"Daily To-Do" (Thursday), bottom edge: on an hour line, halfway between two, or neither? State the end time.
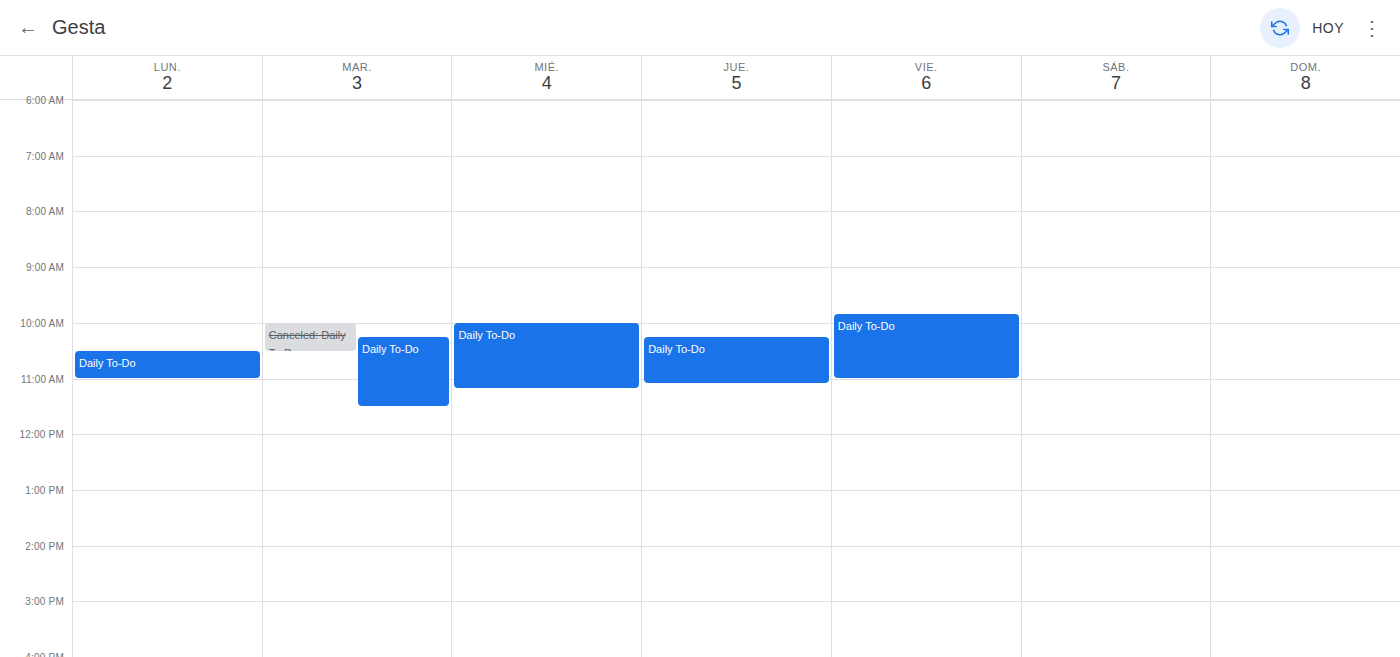
11:05 AM -- neither: 5 minutes below the 11 AM line and 55 minutes above the 12 PM line.